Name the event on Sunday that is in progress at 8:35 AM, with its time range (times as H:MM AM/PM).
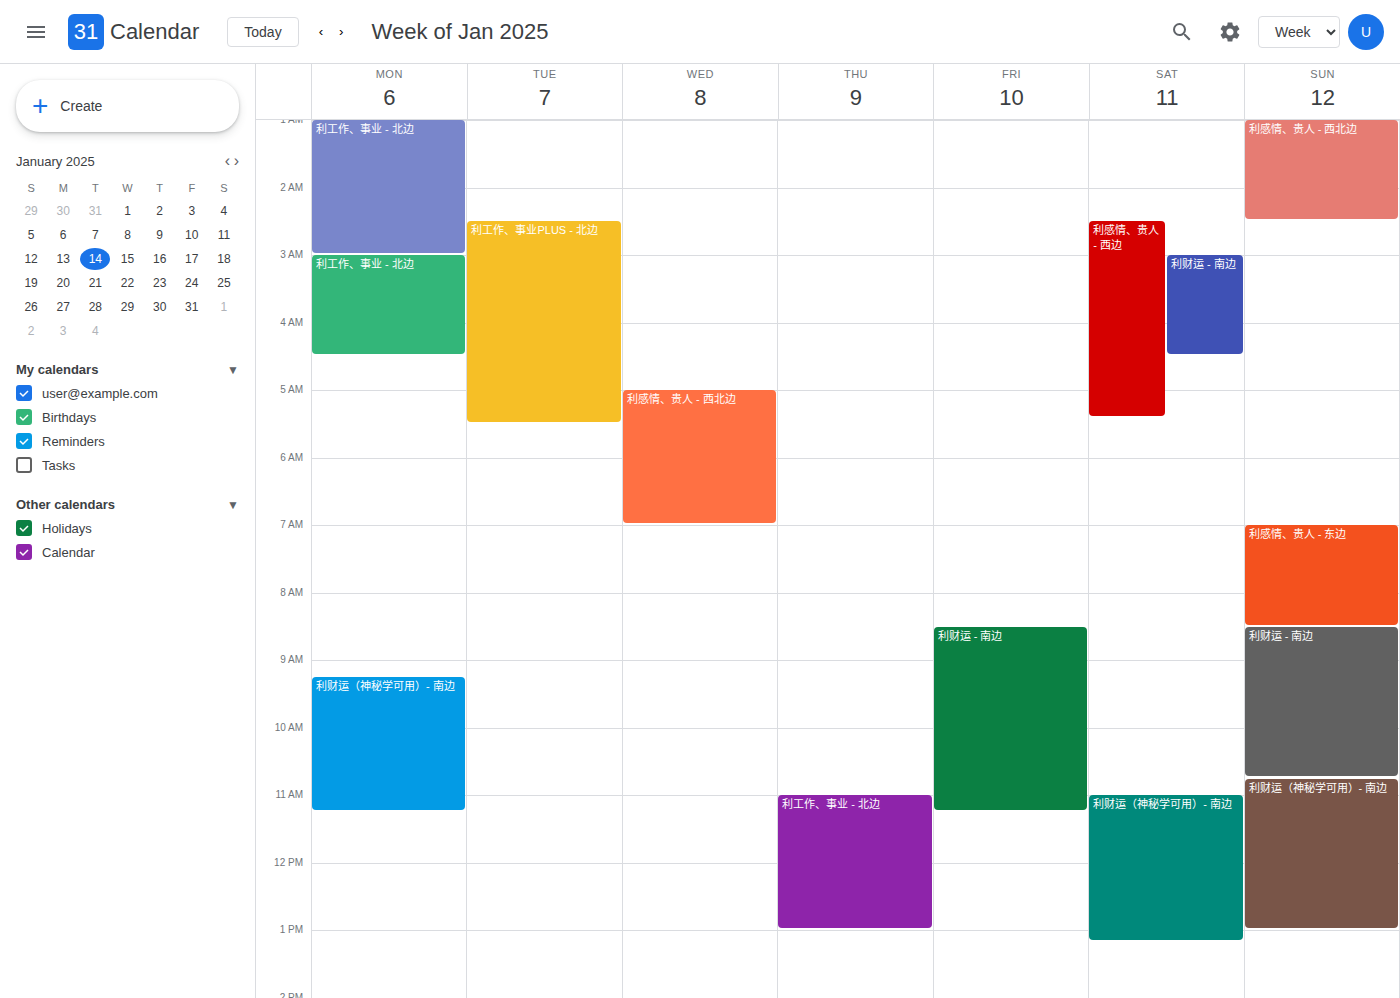
"利财运 - 南边", 8:30 AM to 10:45 AM